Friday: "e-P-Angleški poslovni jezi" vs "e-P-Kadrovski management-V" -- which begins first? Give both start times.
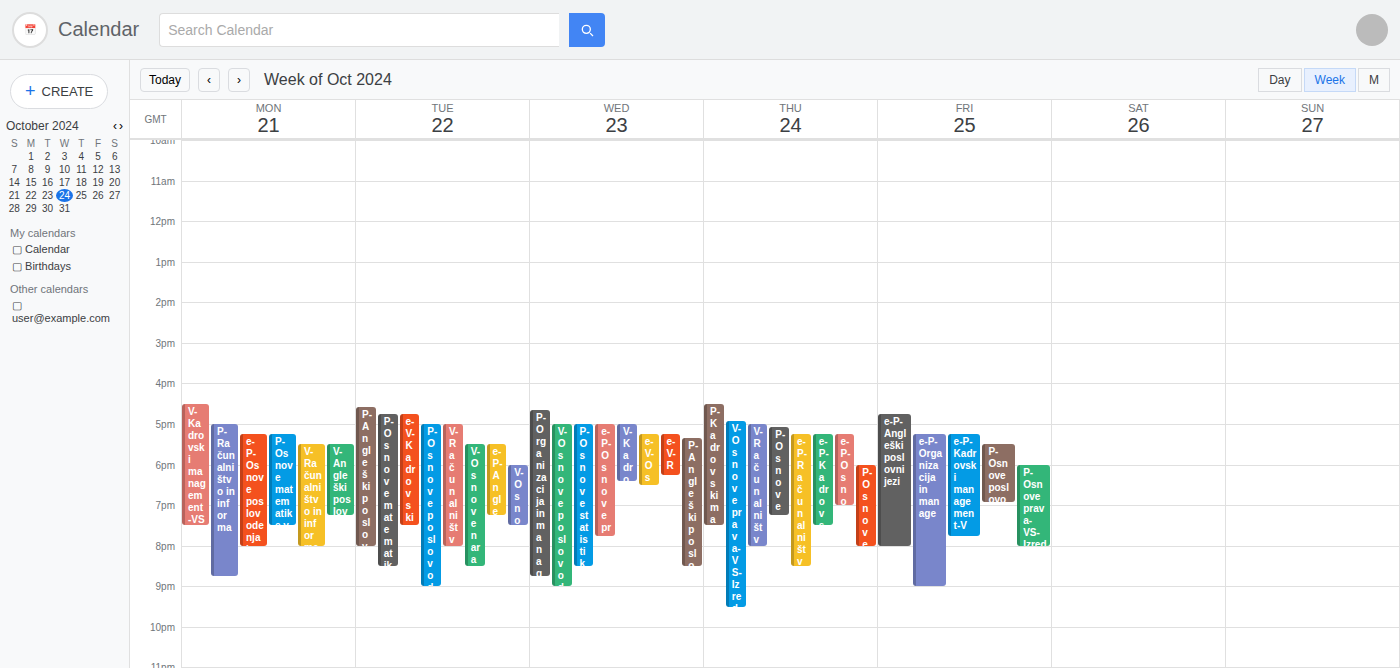
"e-P-Angleški poslovni jezi" 4:45 PM; "e-P-Kadrovski management-V" 5:15 PM.